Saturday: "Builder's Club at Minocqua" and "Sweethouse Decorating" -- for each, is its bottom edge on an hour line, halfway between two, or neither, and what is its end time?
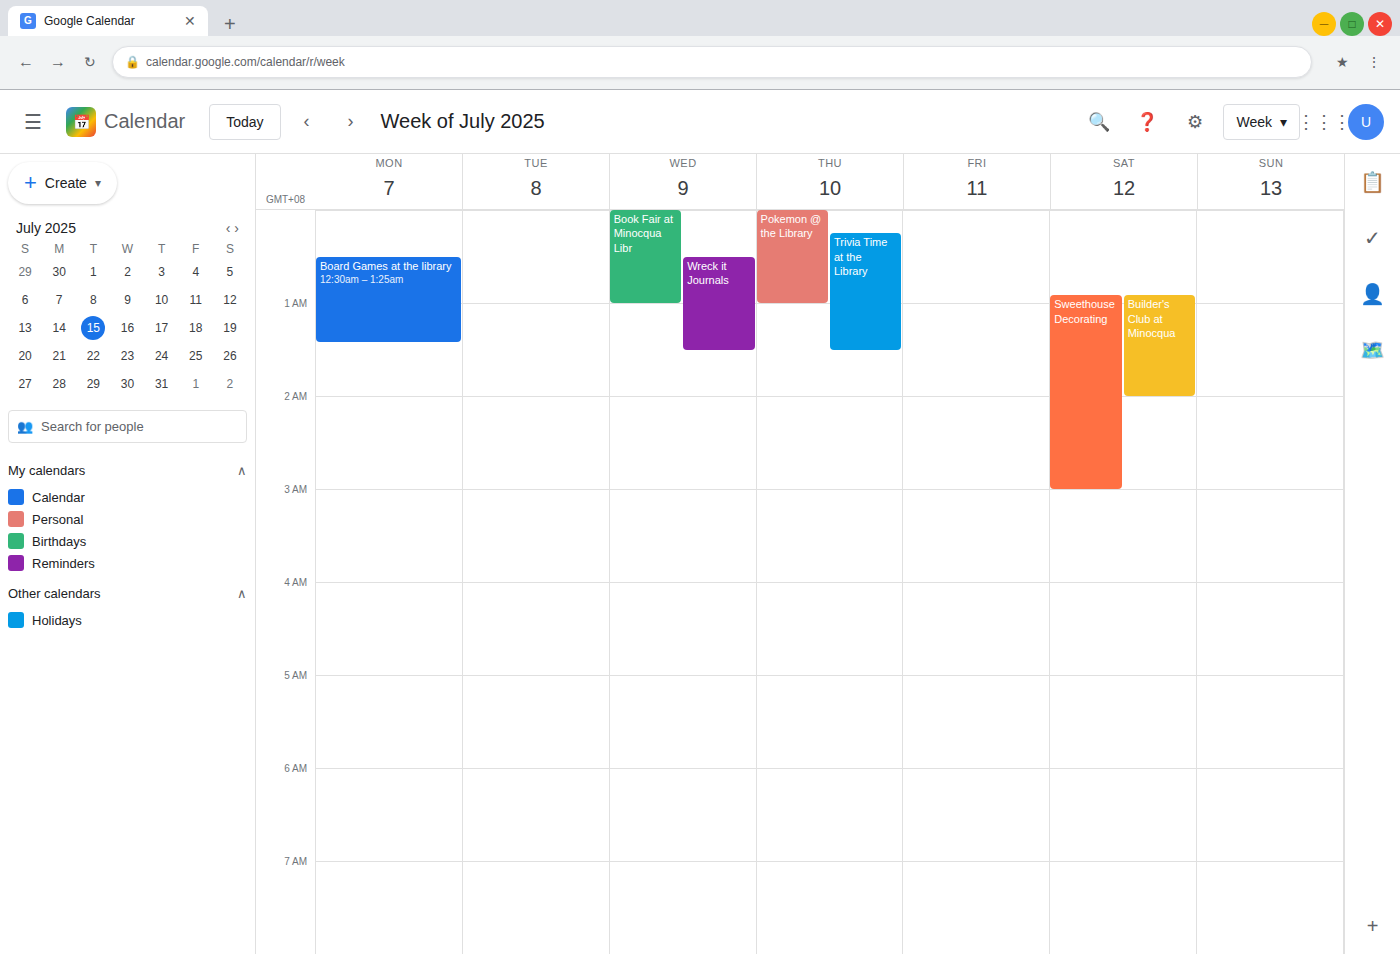
"Builder's Club at Minocqua": 2:00 AM, exactly on the 2 AM line. "Sweethouse Decorating": 3:00 AM, exactly on the 3 AM line.